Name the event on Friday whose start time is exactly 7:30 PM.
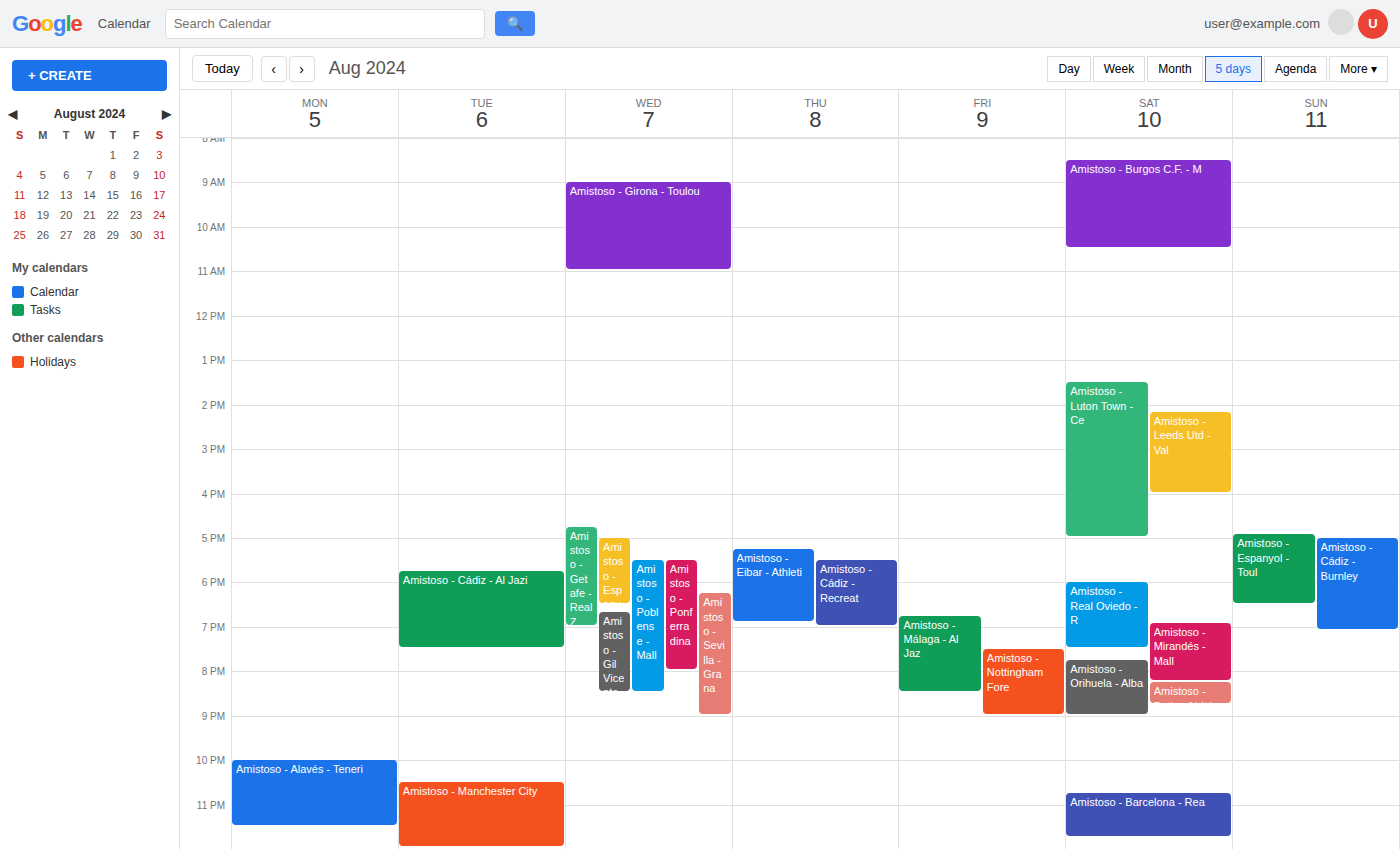
"Amistoso - Nottingham Fore"